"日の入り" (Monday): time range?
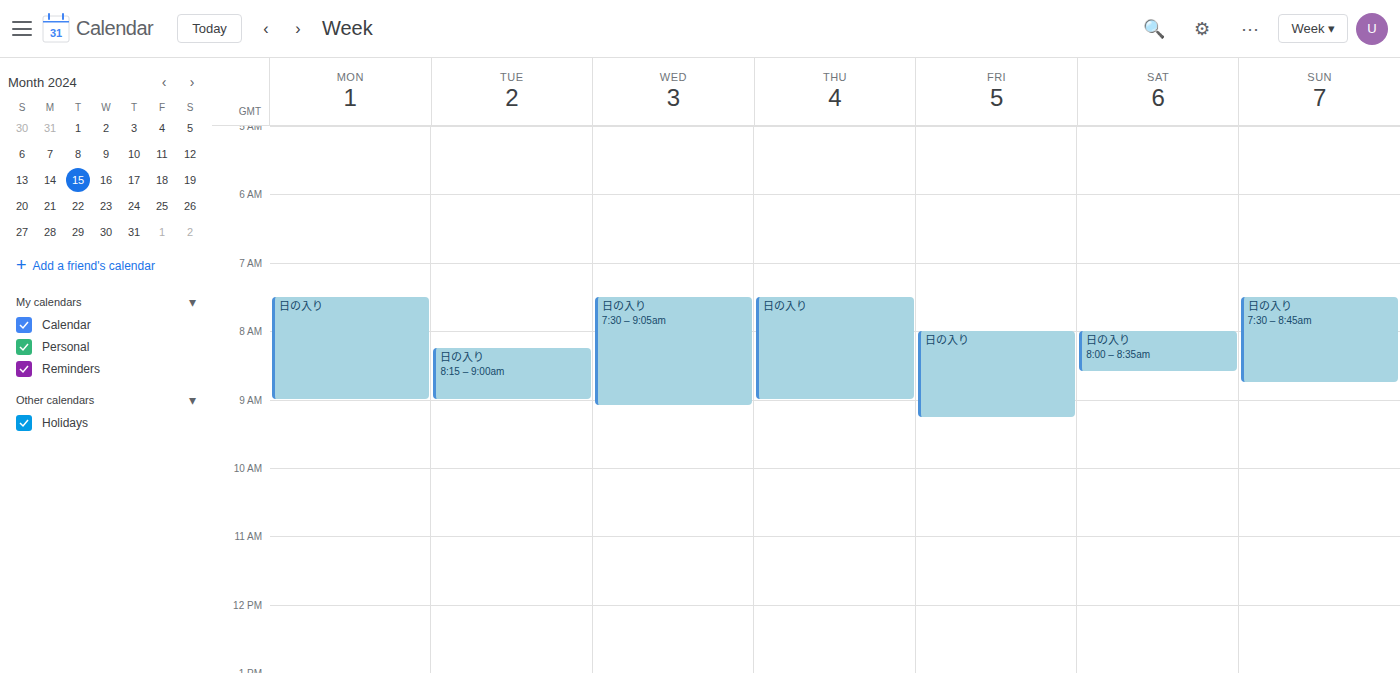
7:30 AM to 9:00 AM